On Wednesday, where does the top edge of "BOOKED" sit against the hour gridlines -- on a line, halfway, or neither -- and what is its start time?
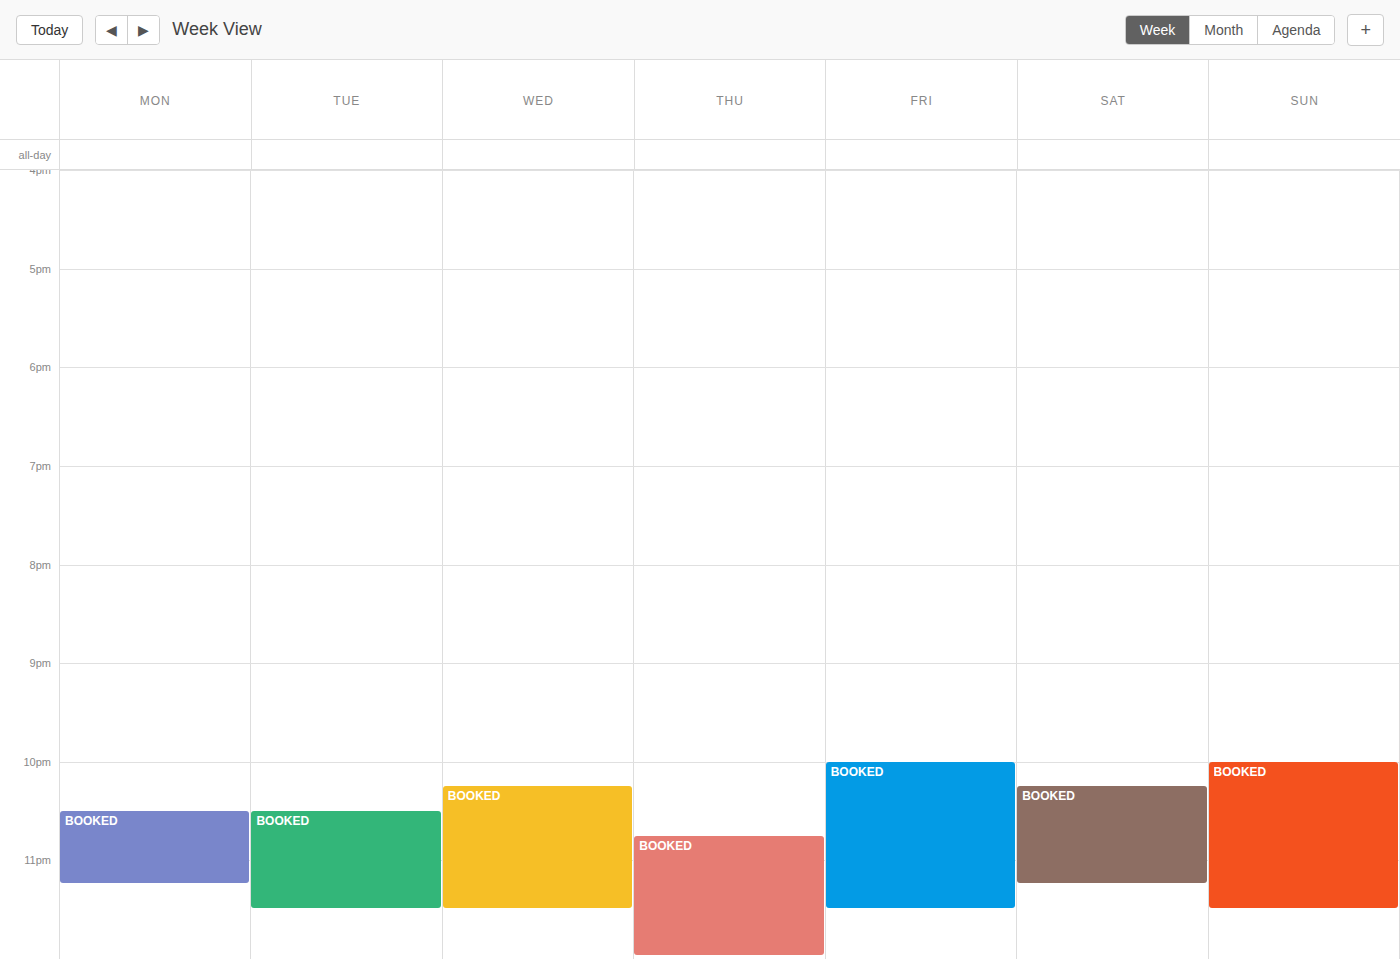
10:15 PM -- neither: a quarter of the way from the 10 PM line to the 11 PM line.